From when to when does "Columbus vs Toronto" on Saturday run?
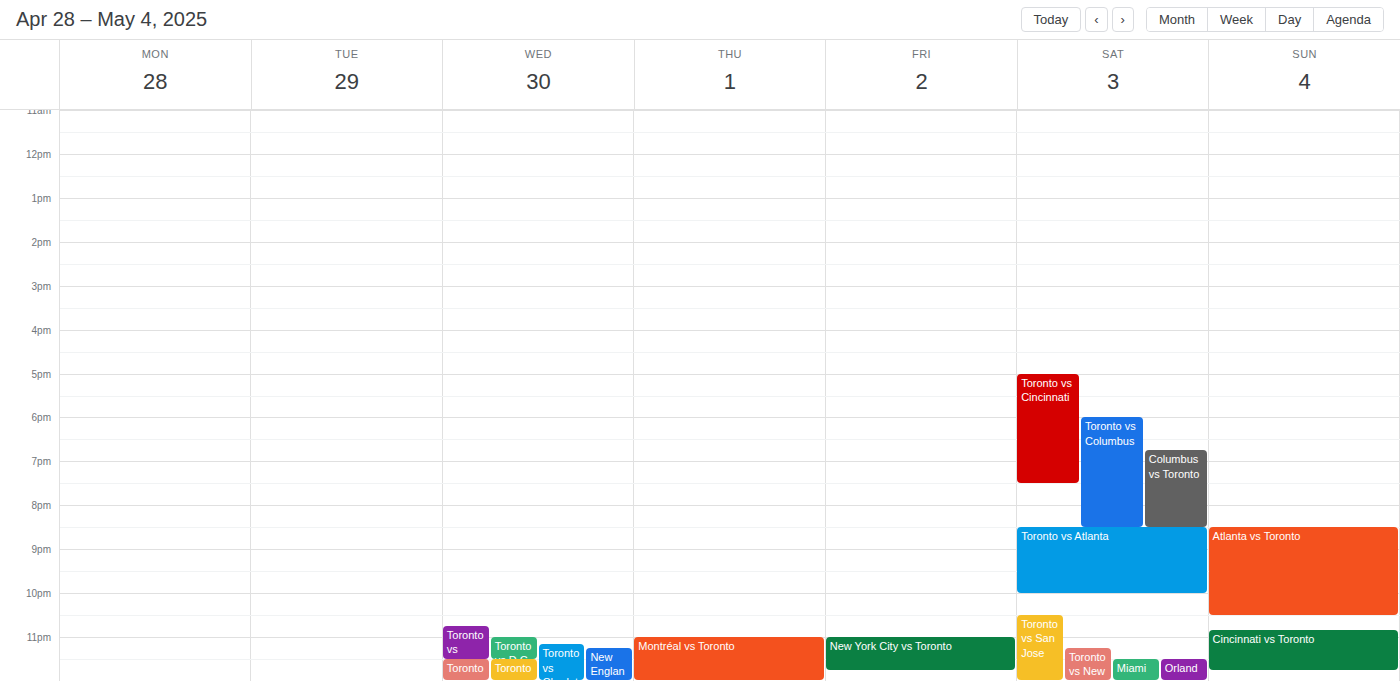
6:45 PM to 8:30 PM